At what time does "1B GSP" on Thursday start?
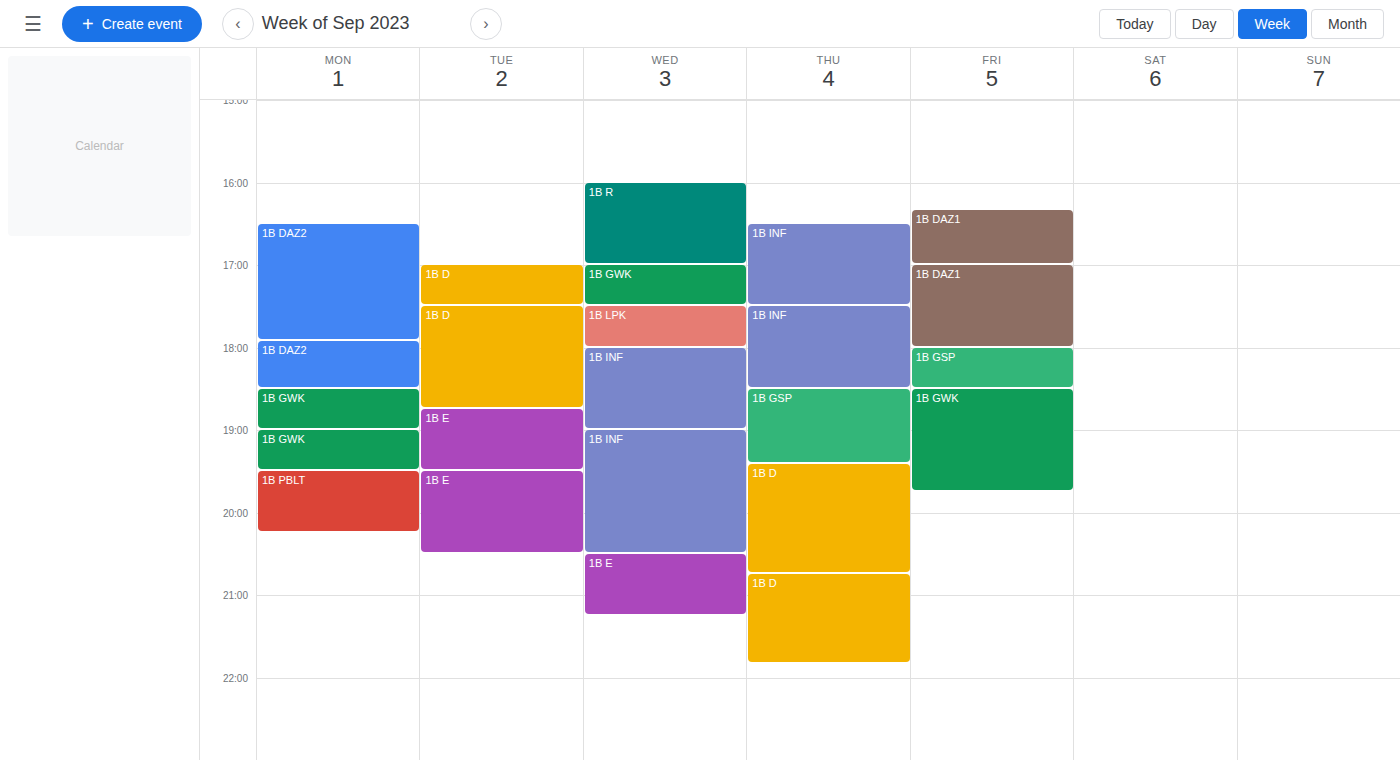
18:30